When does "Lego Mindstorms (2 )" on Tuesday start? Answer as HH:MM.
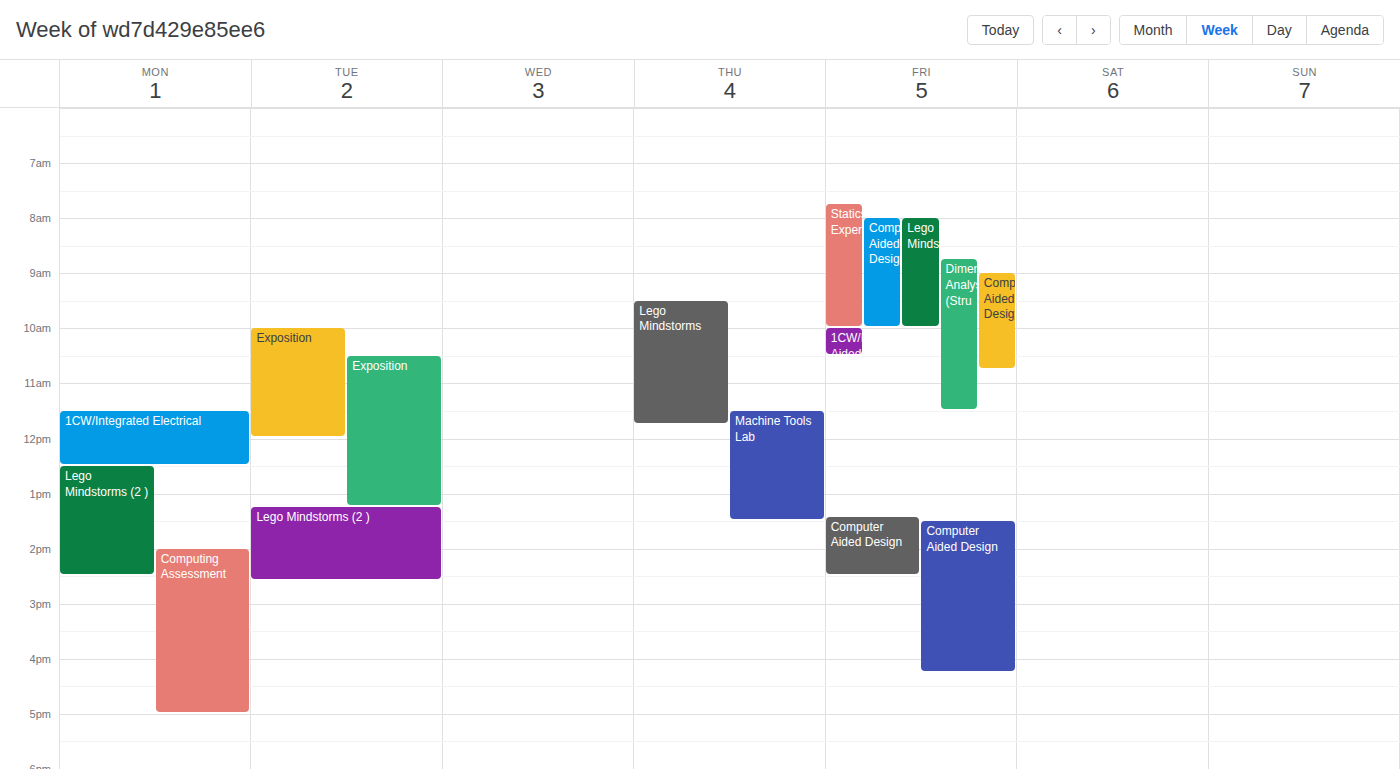
13:15